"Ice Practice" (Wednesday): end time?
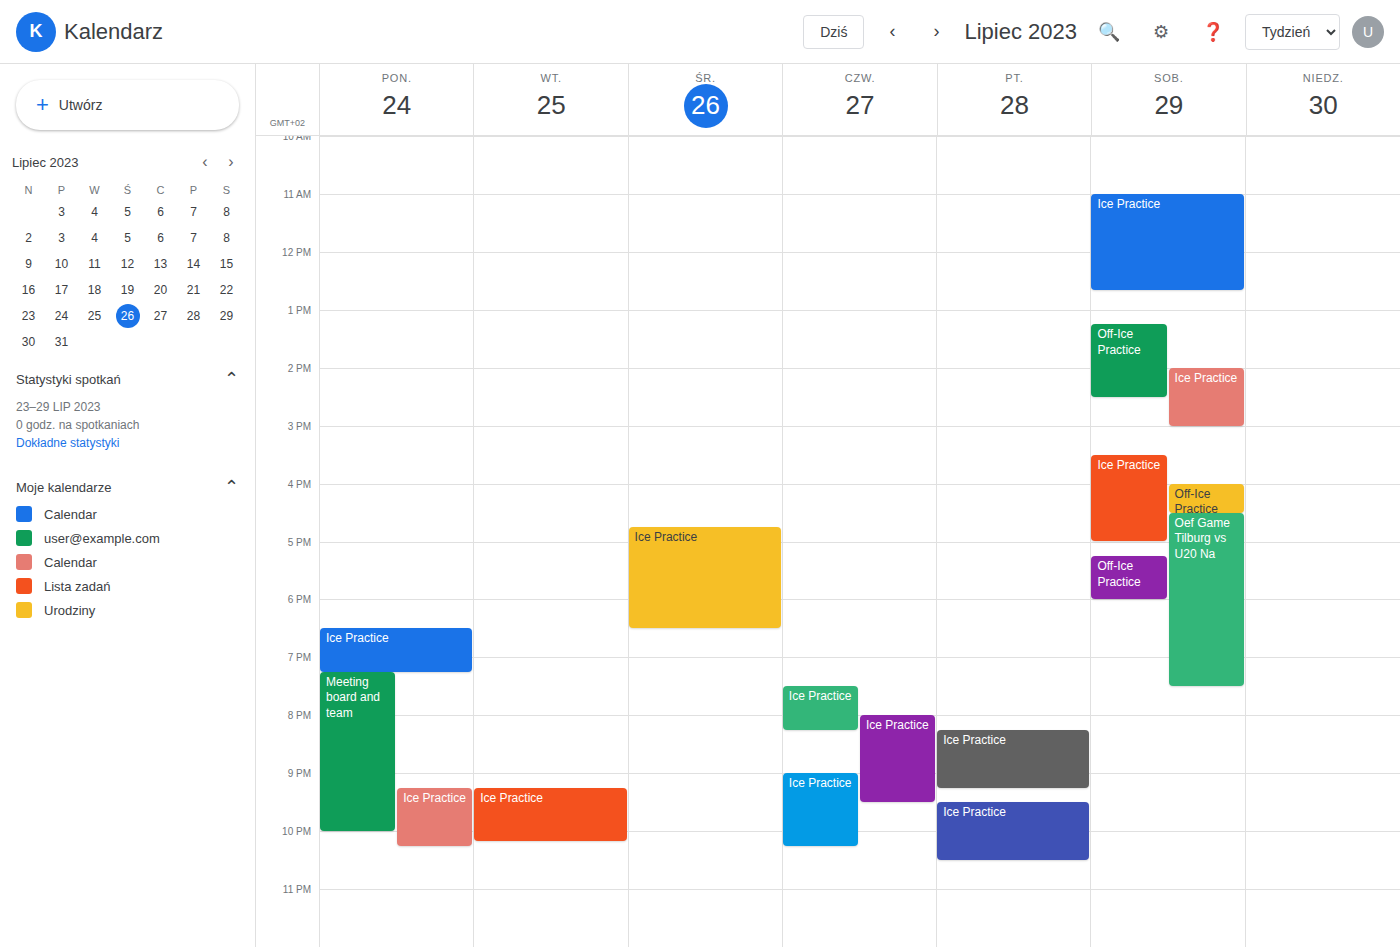
6:30 PM